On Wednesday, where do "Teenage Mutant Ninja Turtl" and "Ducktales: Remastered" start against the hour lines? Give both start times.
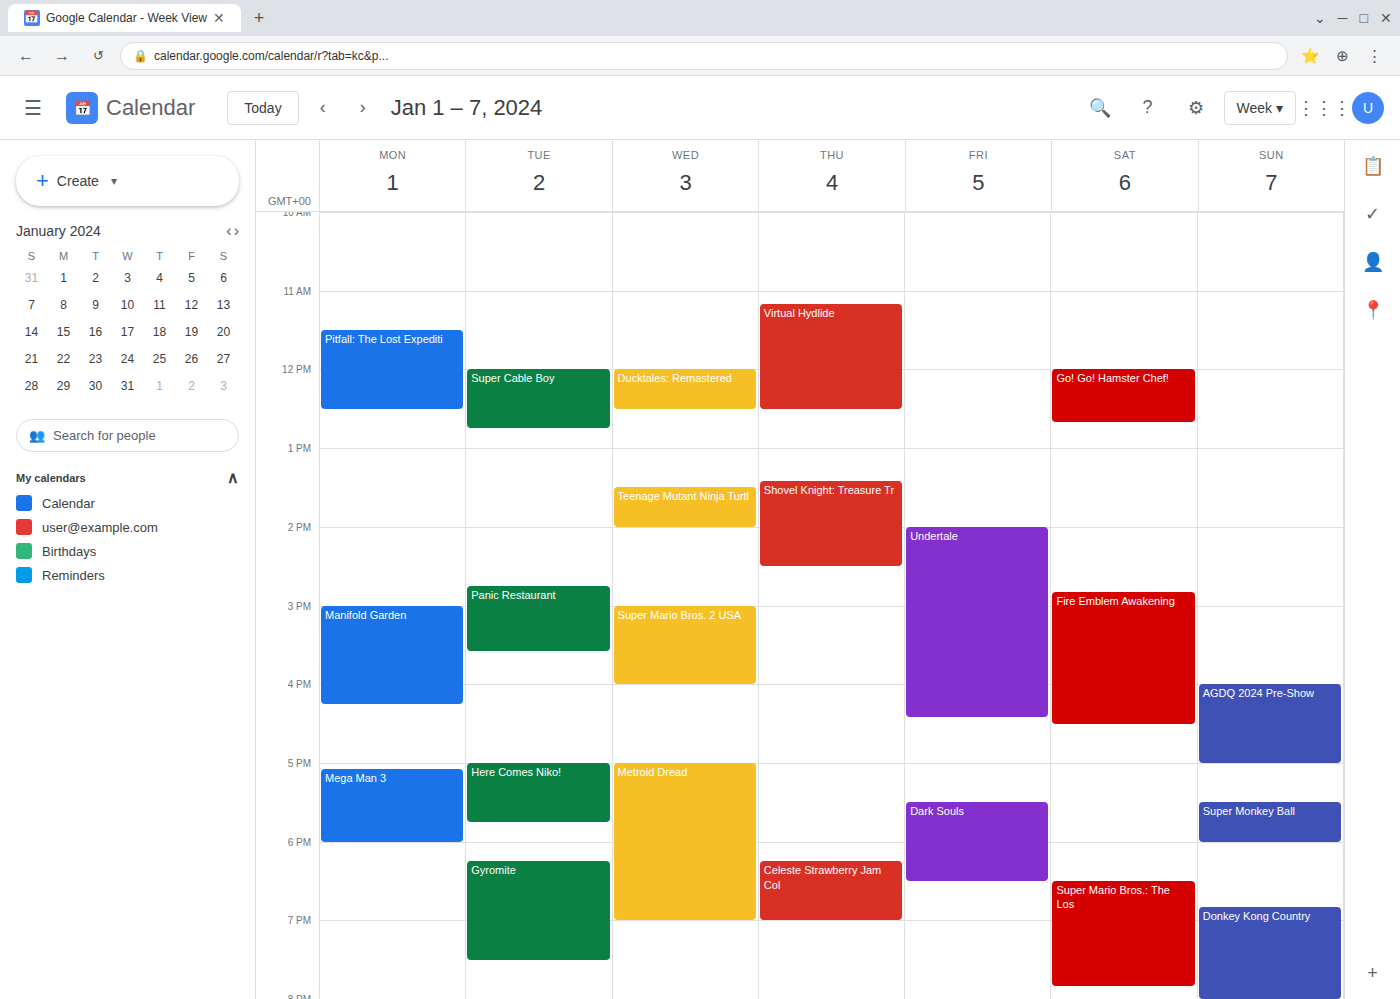
"Teenage Mutant Ninja Turtl": 1:30 PM, halfway between the 1 PM and 2 PM lines. "Ducktales: Remastered": 12:00 PM, exactly on the 12 PM line.